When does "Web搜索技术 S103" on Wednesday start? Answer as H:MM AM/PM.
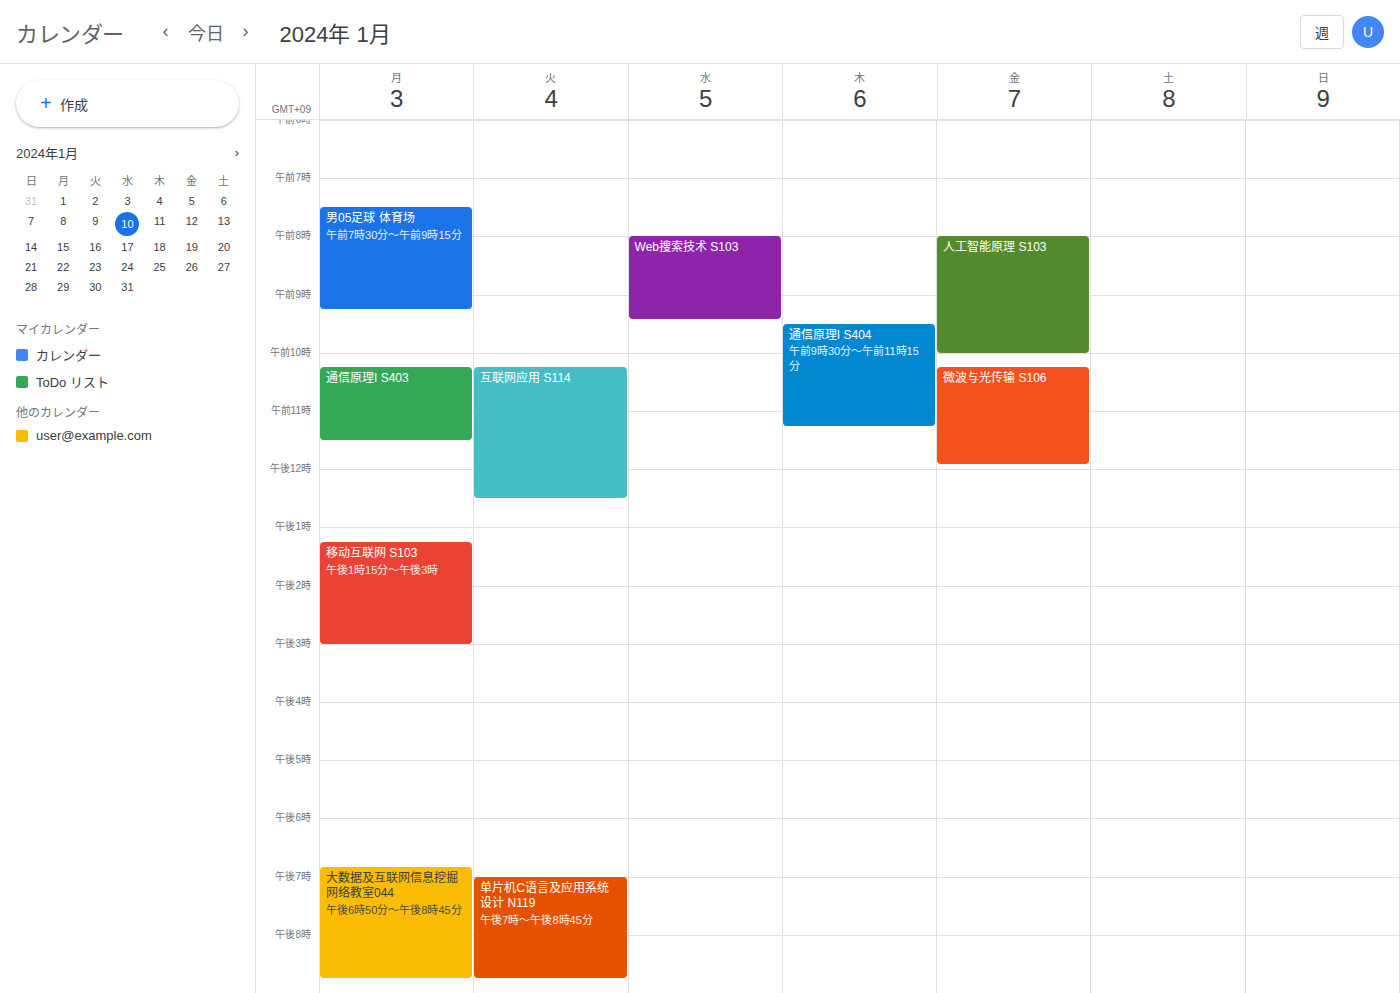
8:00 AM